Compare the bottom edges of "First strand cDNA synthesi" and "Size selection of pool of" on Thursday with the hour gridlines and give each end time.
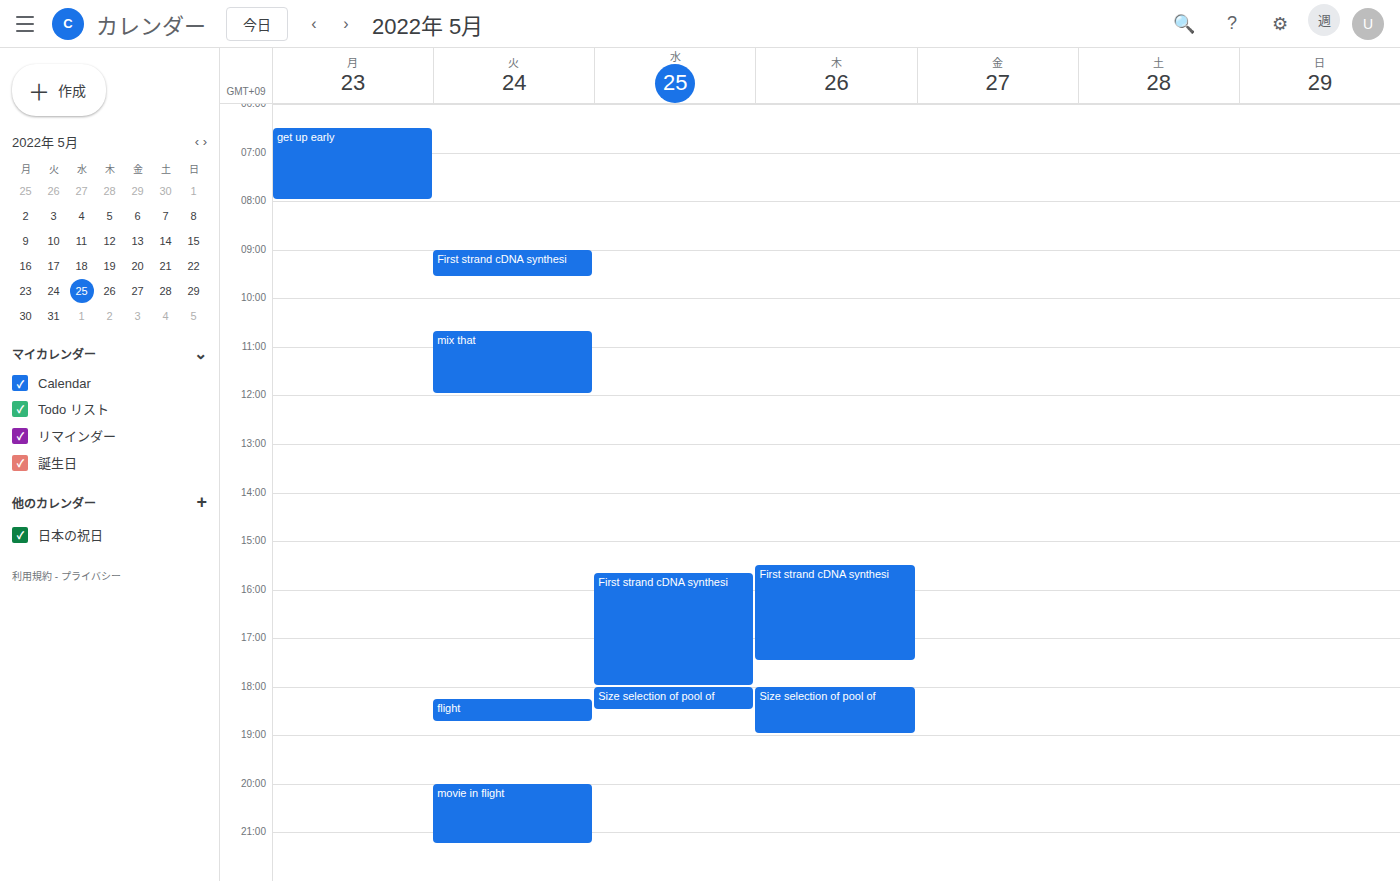
"First strand cDNA synthesi": 5:30 PM, halfway between the 5 PM and 6 PM lines. "Size selection of pool of": 7:00 PM, exactly on the 7 PM line.